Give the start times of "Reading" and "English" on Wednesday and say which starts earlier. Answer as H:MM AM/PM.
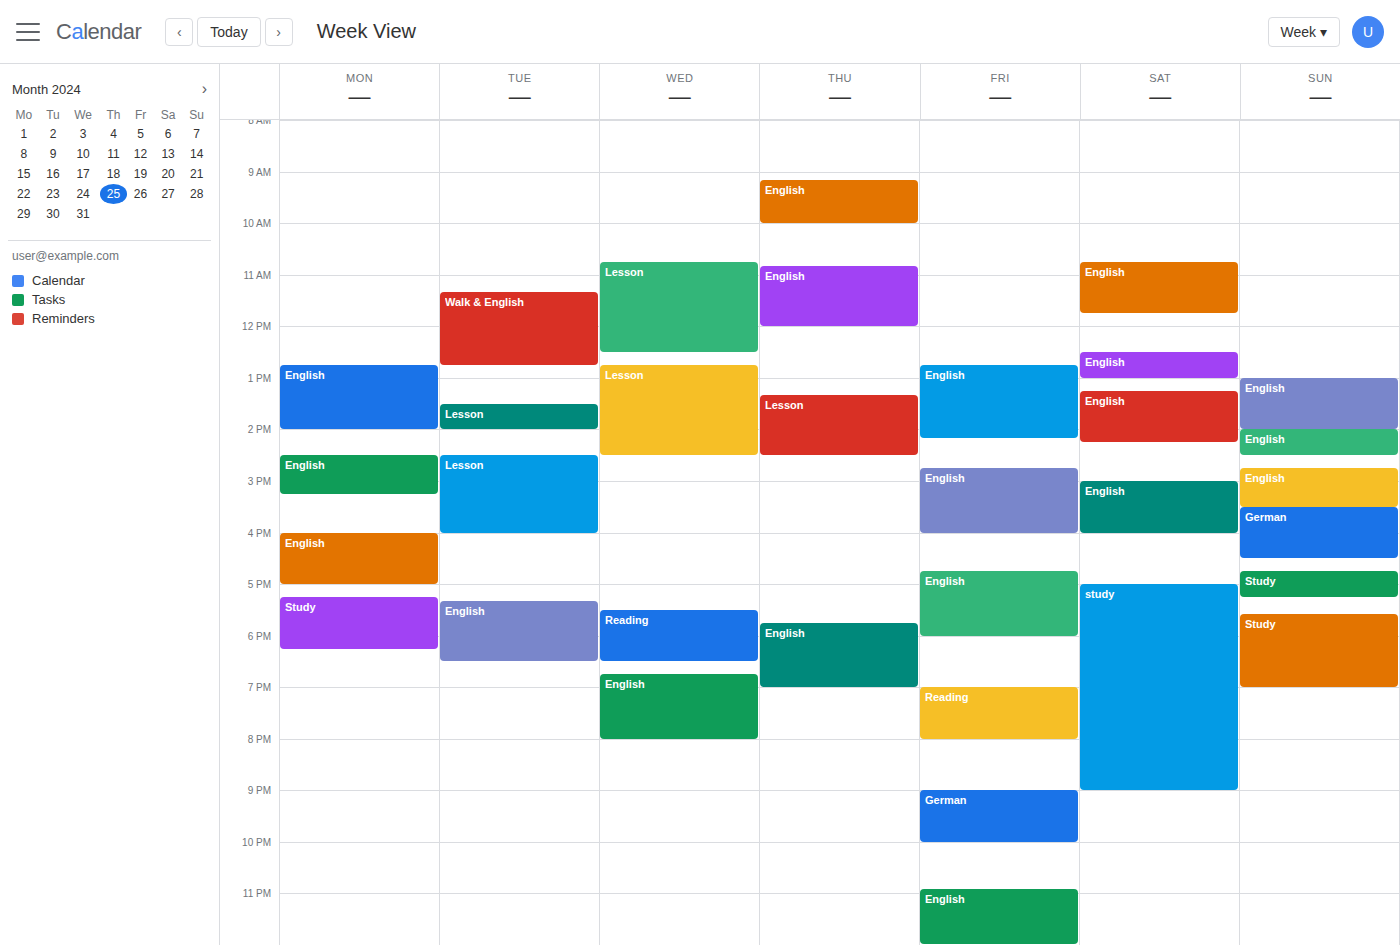
"Reading" 5:30 PM; "English" 6:45 PM.